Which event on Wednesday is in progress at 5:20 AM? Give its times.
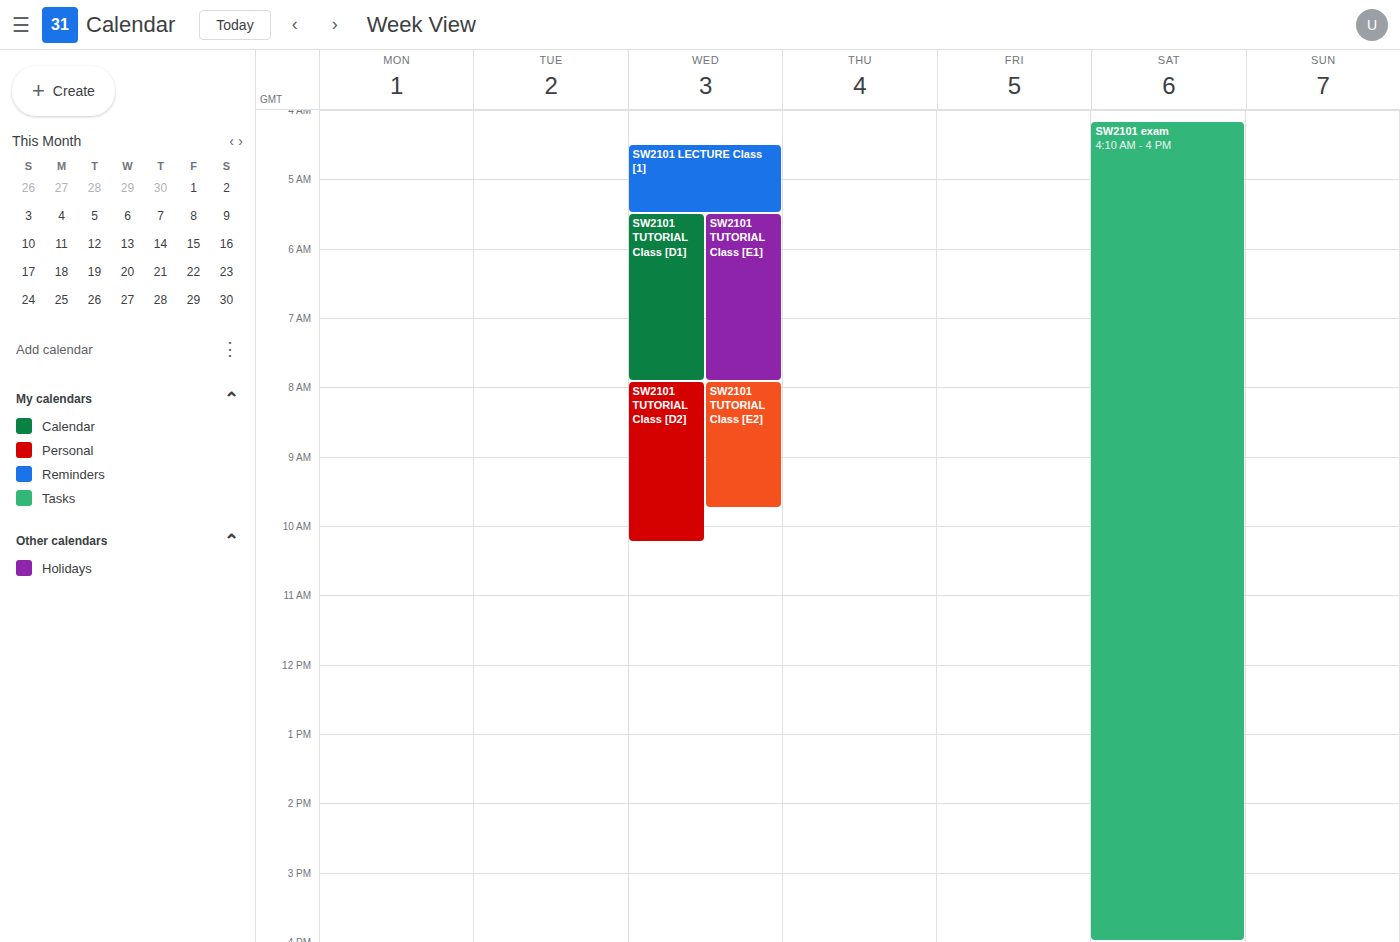
"SW2101 LECTURE Class [1]", 4:30 AM to 5:30 AM